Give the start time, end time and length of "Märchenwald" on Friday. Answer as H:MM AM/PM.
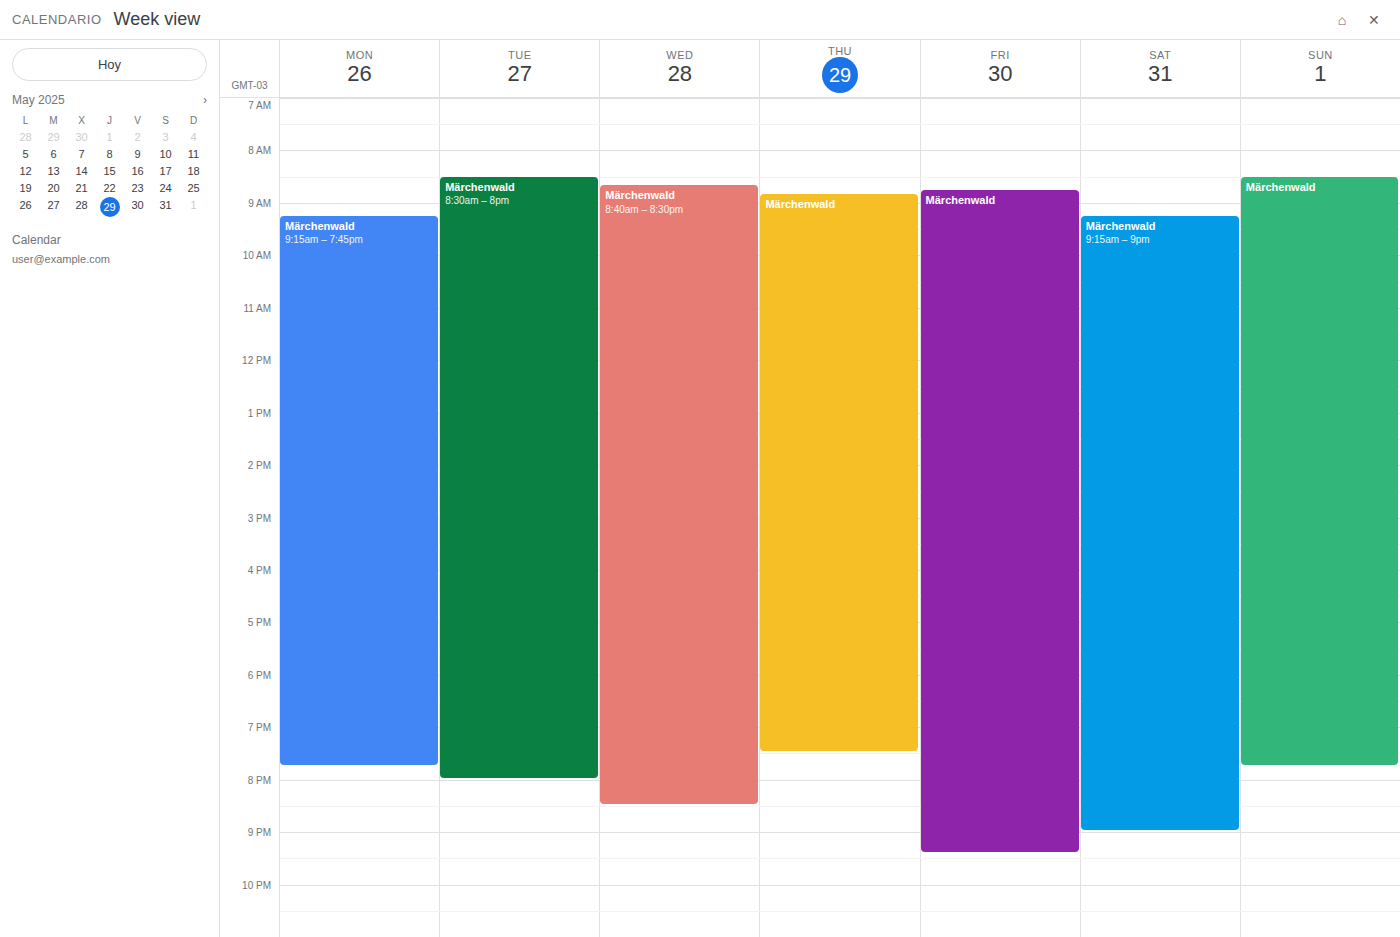
8:45 AM to 9:25 PM, 12 hours 40 minutes